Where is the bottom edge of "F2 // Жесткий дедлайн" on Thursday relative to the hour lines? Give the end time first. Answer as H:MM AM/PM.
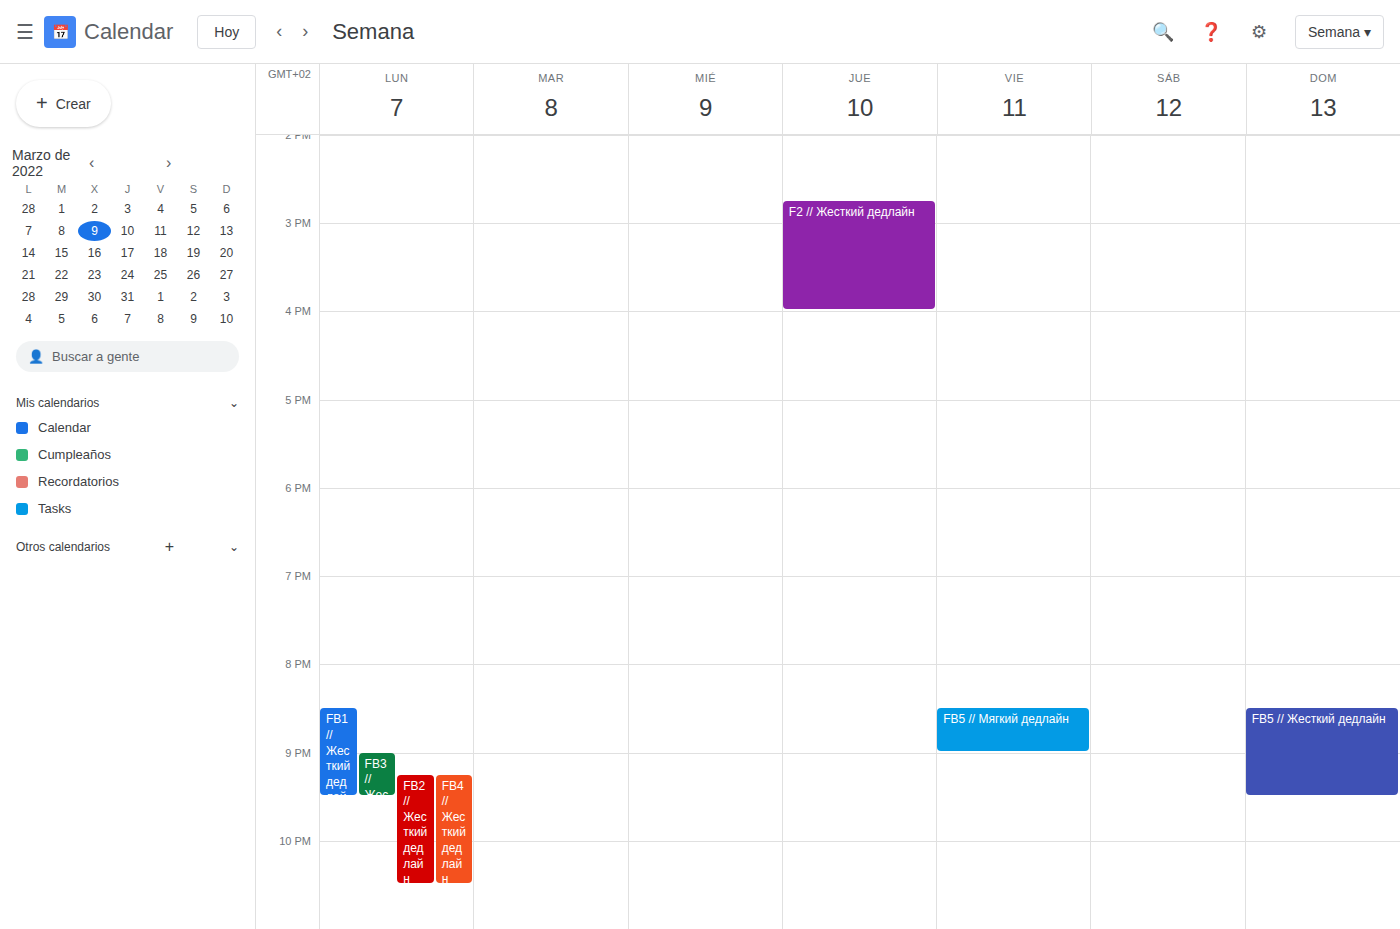
4:00 PM -- exactly on the 4 PM line.